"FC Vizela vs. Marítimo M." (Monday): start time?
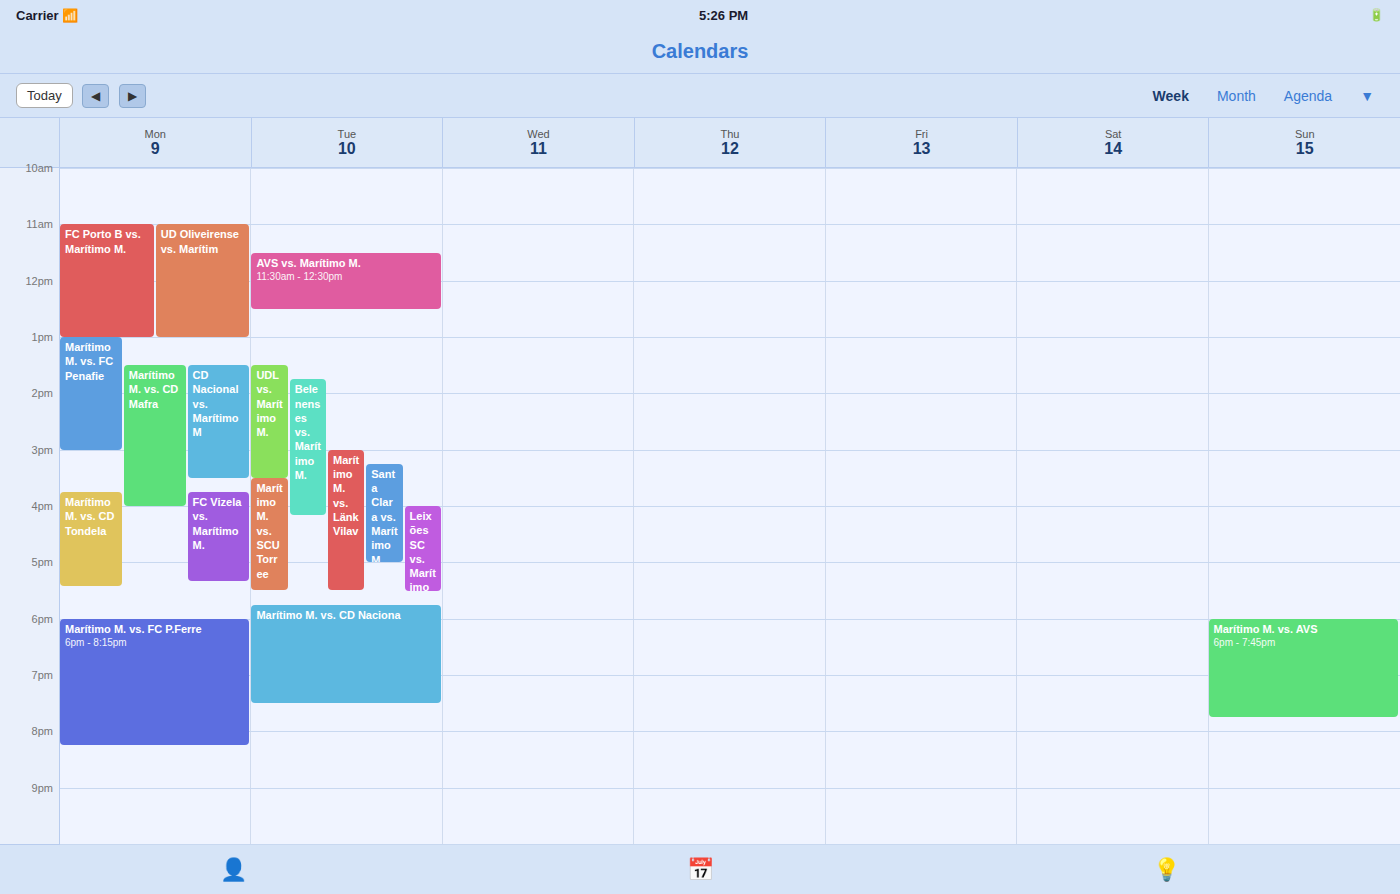
3:45 PM